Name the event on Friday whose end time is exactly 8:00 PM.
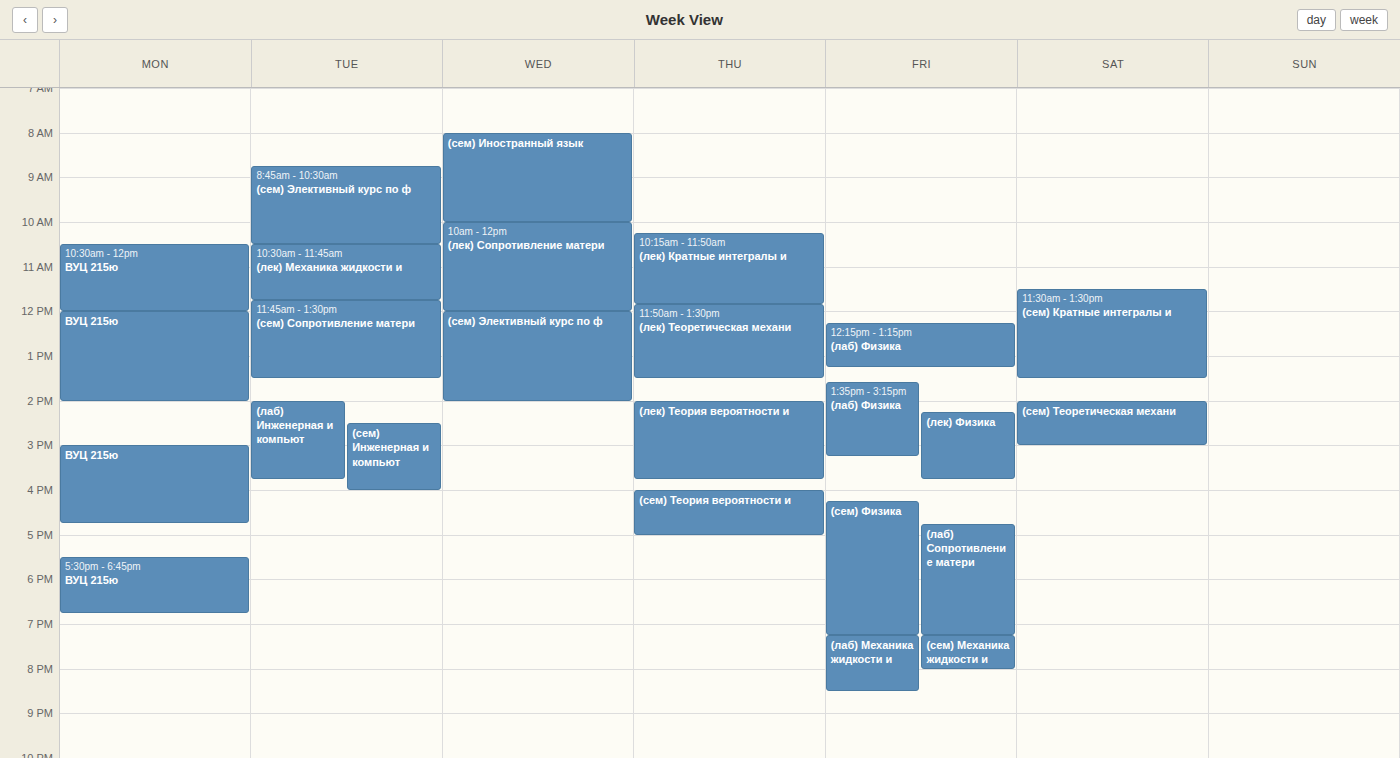
"(сем) Механика жидкости и"